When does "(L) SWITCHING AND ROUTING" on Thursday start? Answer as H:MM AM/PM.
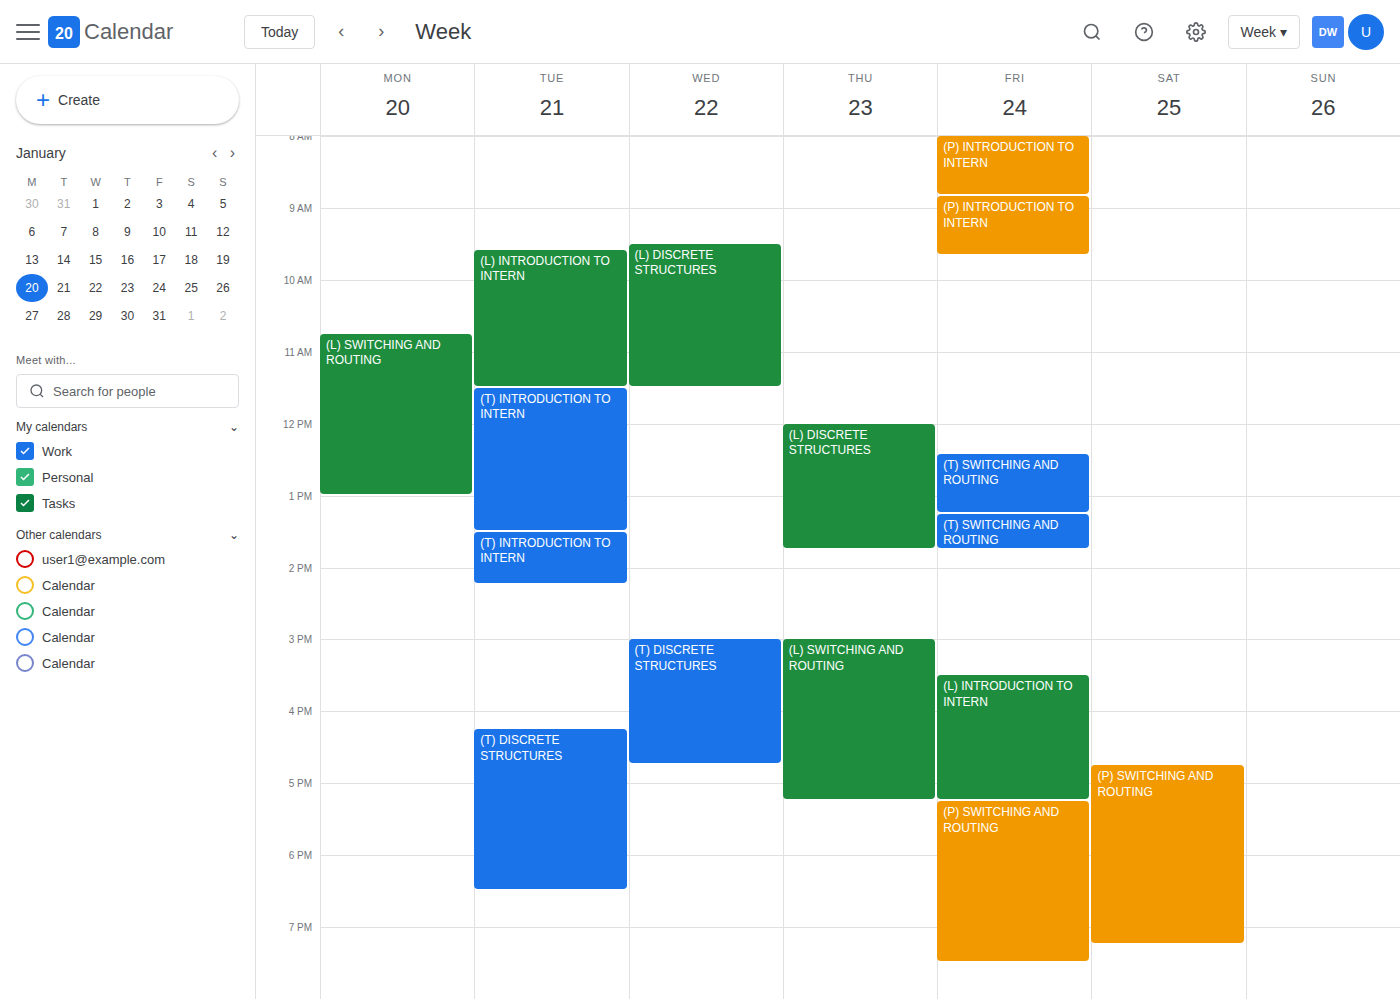
3:00 PM